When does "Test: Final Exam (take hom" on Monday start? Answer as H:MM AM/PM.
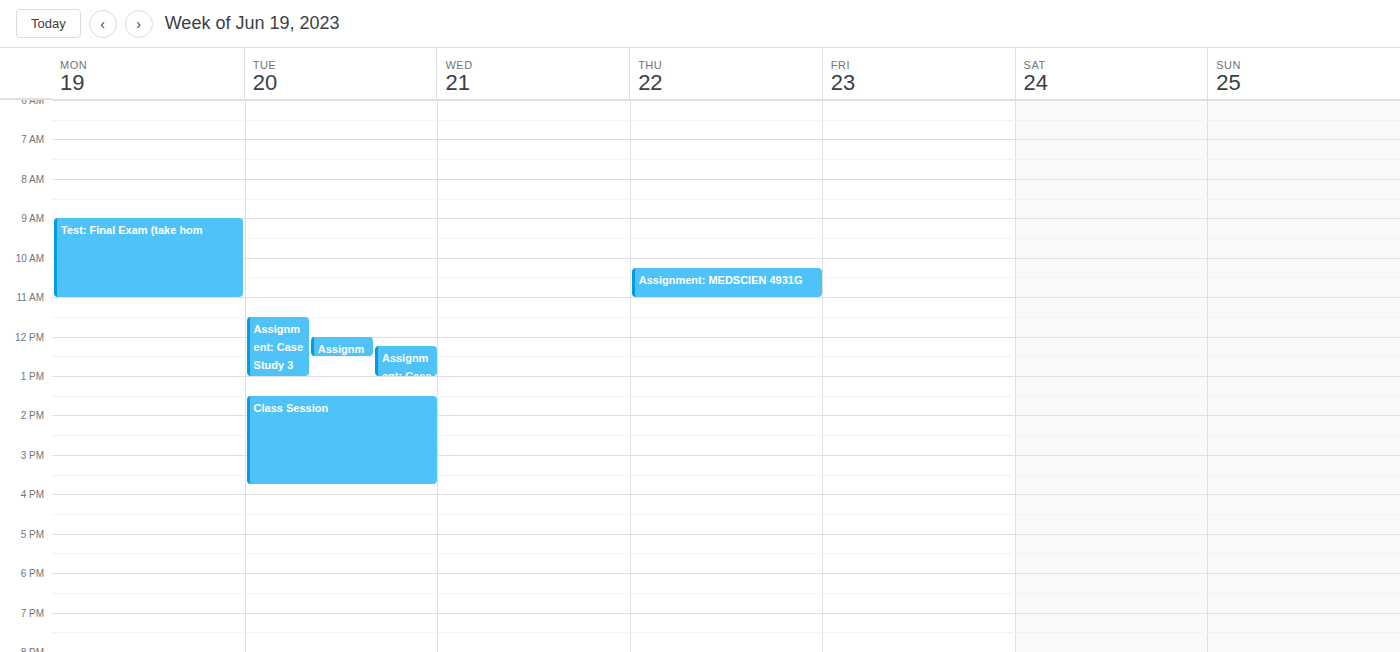
9:00 AM